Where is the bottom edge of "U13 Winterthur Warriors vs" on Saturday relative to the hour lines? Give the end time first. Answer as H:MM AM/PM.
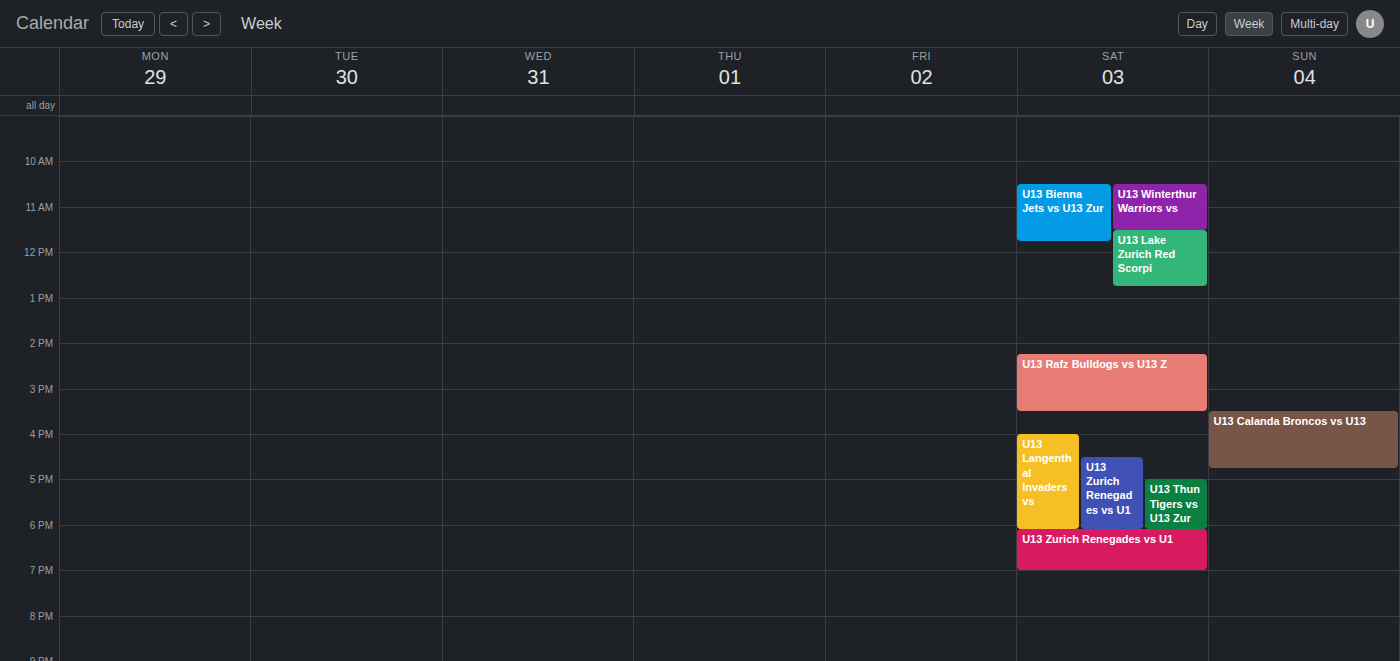
11:30 AM -- halfway between the 11 AM and 12 PM lines.